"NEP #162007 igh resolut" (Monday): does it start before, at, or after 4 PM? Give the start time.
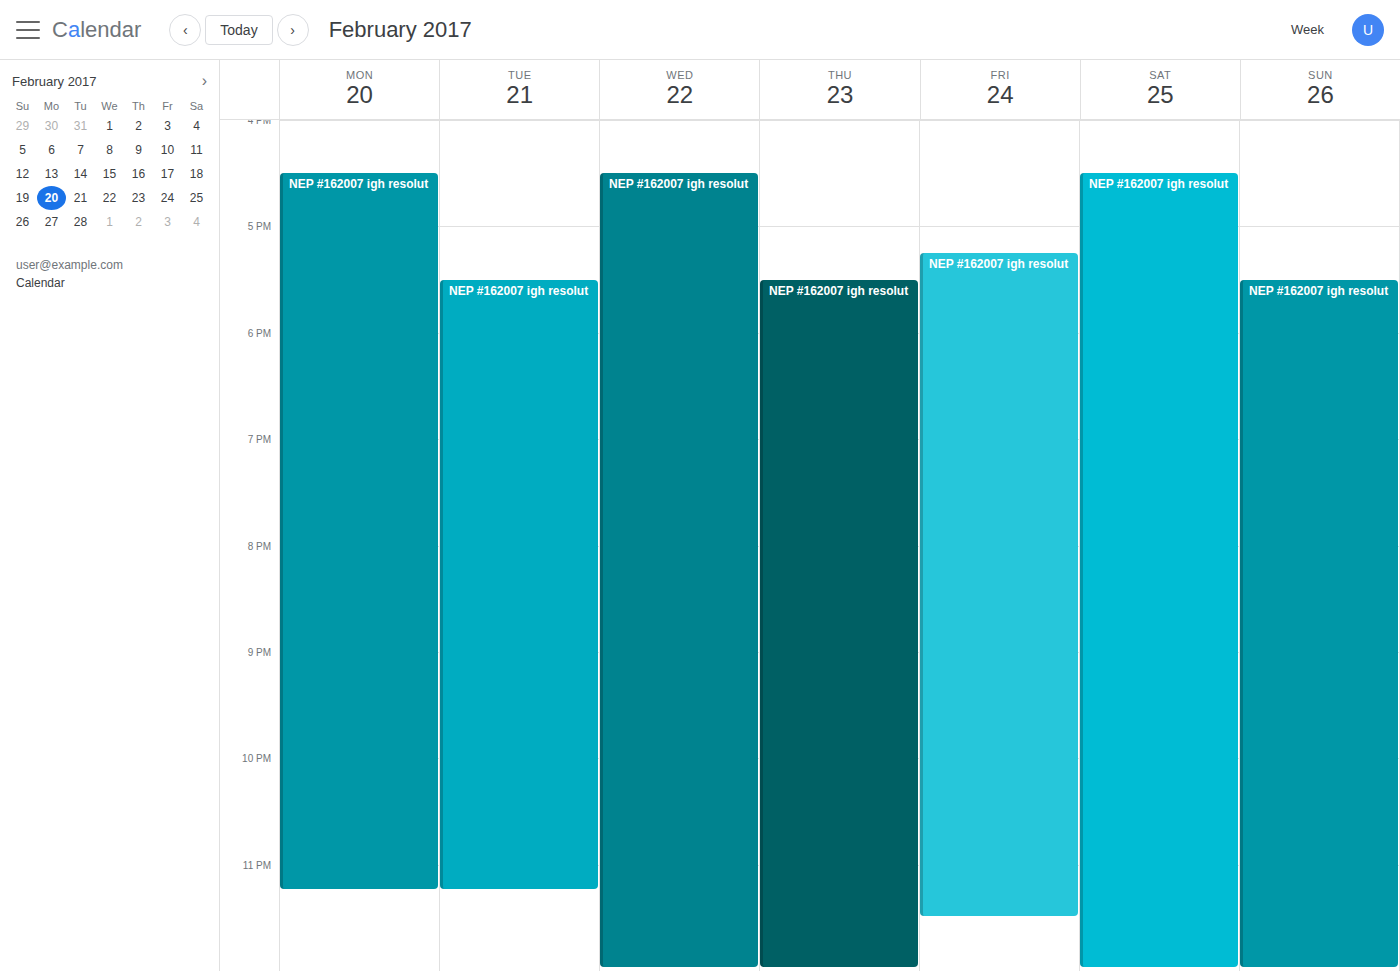
4:30 PM -- after 4 PM, 30 minutes below the 4 PM line.